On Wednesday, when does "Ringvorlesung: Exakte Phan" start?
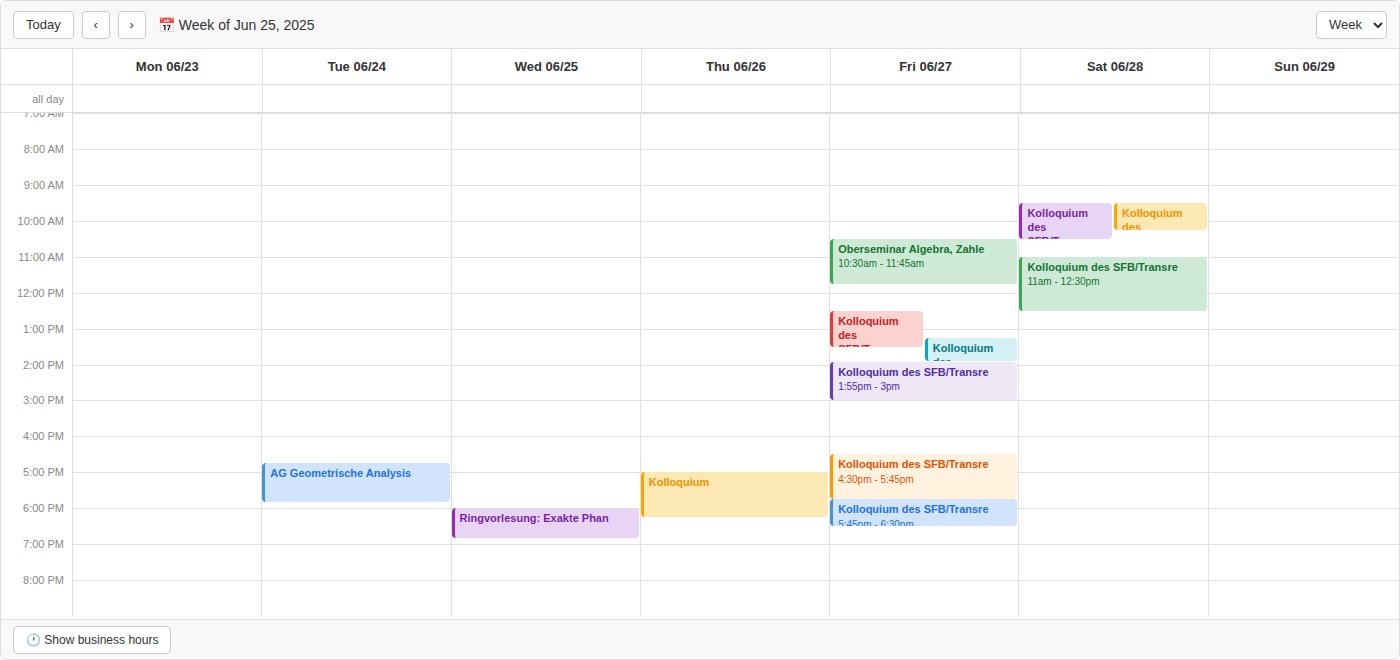
6:00 PM